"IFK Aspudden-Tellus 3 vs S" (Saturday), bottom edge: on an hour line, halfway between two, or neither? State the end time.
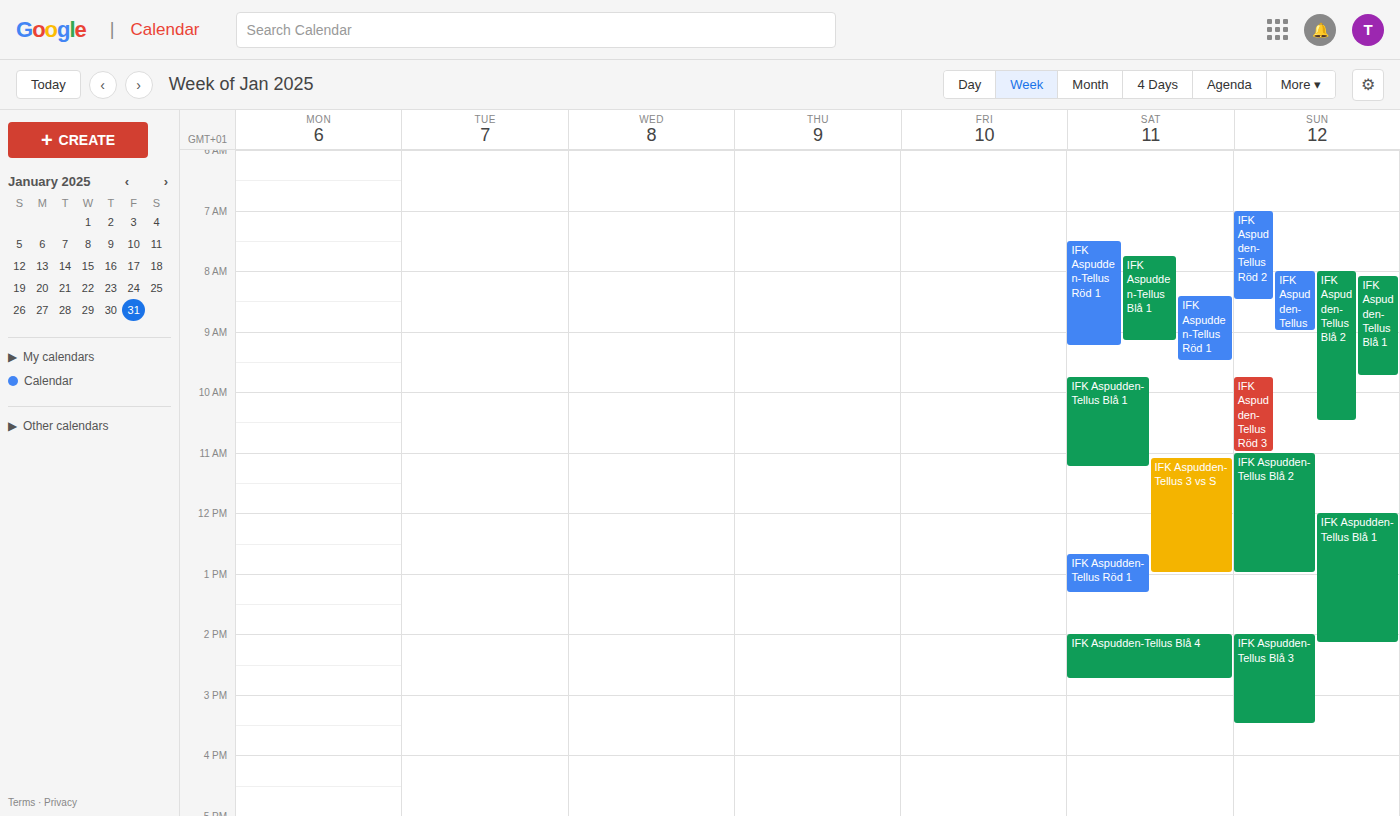
1:00 PM -- exactly on the 1 PM line.